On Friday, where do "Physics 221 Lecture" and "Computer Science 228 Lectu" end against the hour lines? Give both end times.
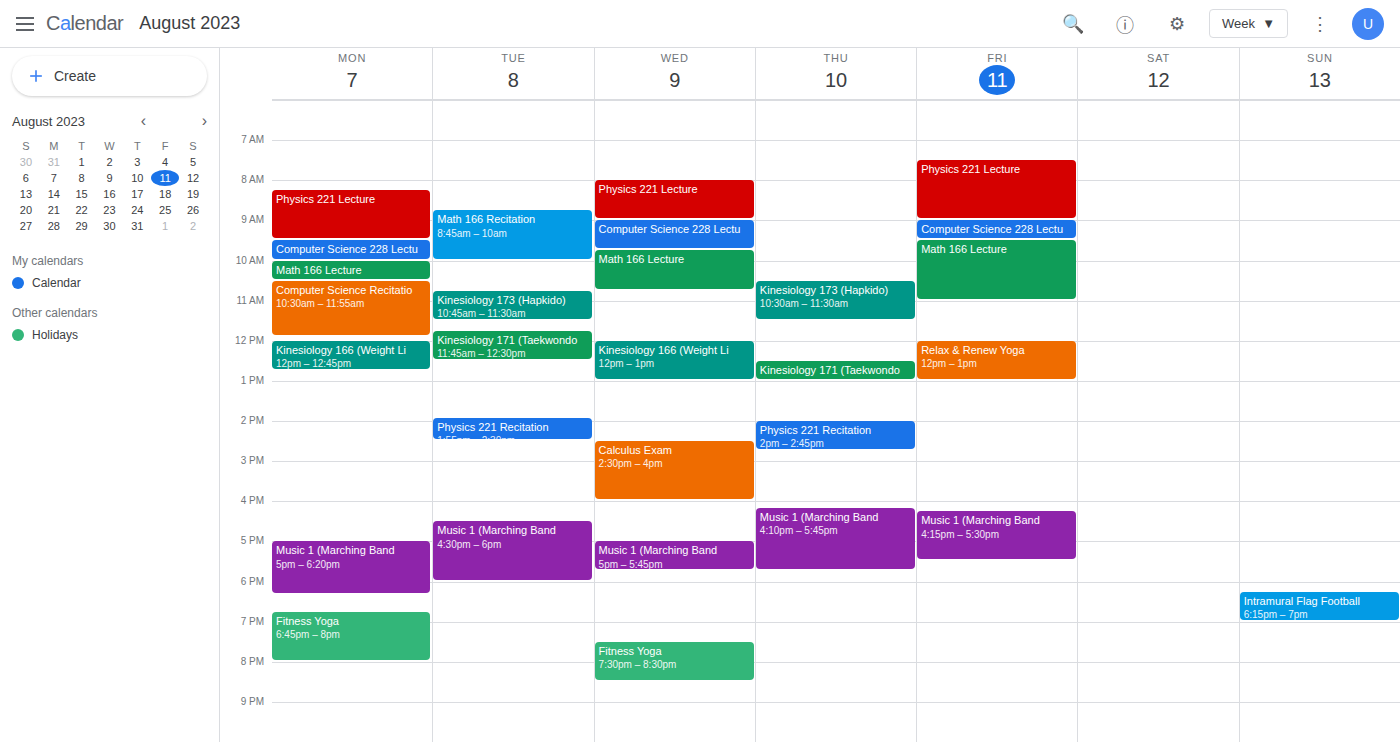
"Physics 221 Lecture": 09:00, exactly on the 09:00 line. "Computer Science 228 Lectu": 09:30, halfway between the 09:00 and 10:00 lines.